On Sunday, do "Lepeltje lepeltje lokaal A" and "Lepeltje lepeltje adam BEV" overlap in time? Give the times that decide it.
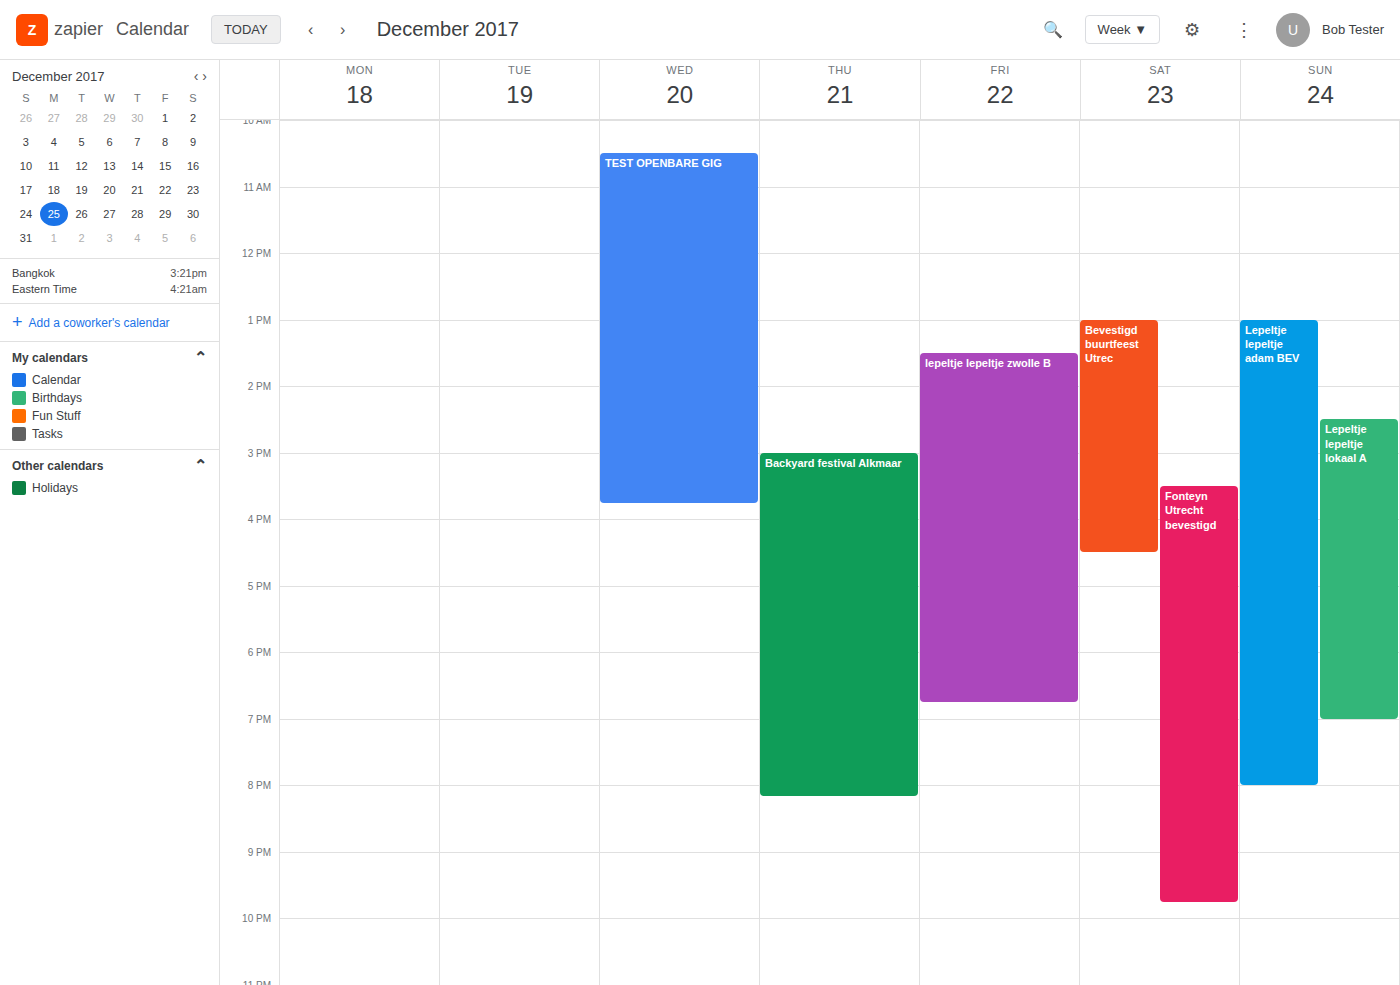
"Lepeltje lepeltje lokaal A" runs 2:30 PM to 7:00 PM, inside "Lepeltje lepeltje adam BEV" -- they overlap.